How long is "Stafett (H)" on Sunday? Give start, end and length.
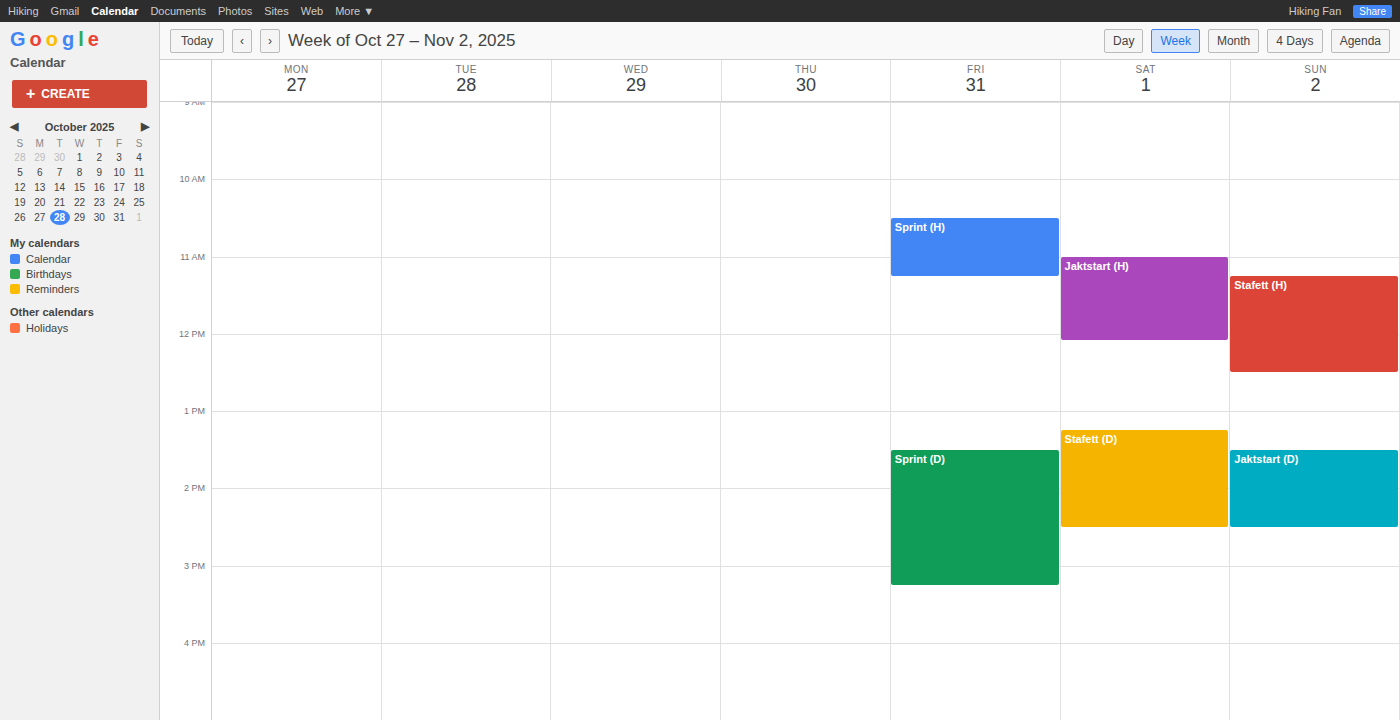
11:15 to 12:30, 1 hour 15 minutes